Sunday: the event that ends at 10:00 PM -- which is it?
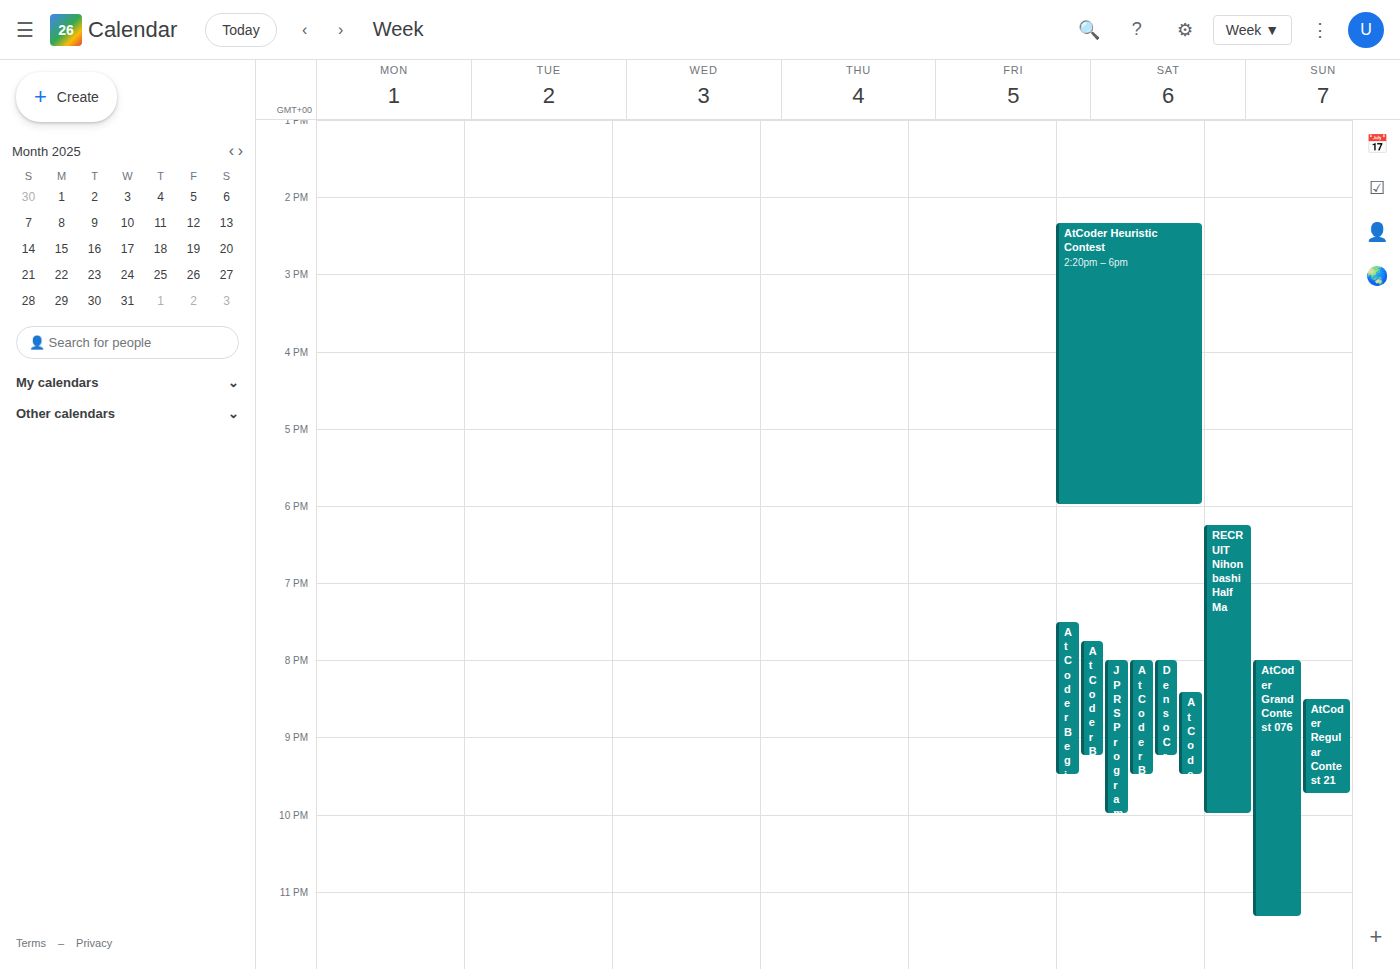
"RECRUIT Nihonbashi Half Ma"